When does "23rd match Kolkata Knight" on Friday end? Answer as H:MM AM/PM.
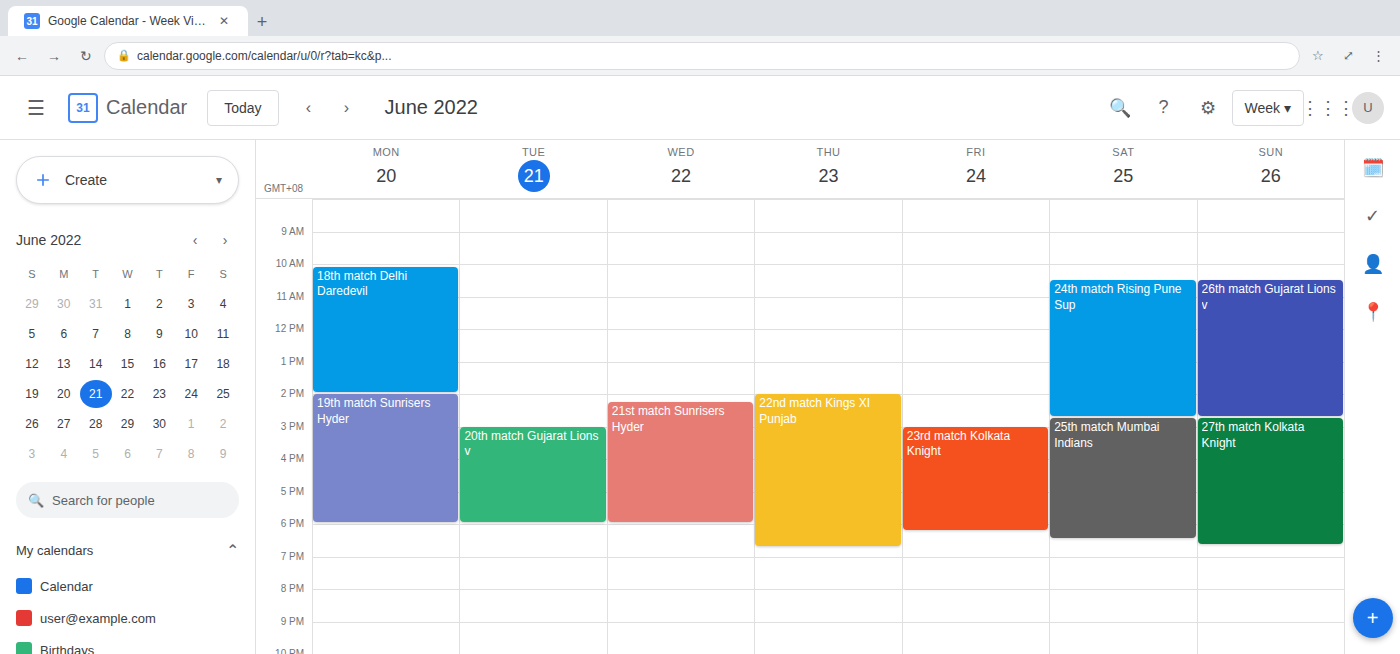
6:15 PM